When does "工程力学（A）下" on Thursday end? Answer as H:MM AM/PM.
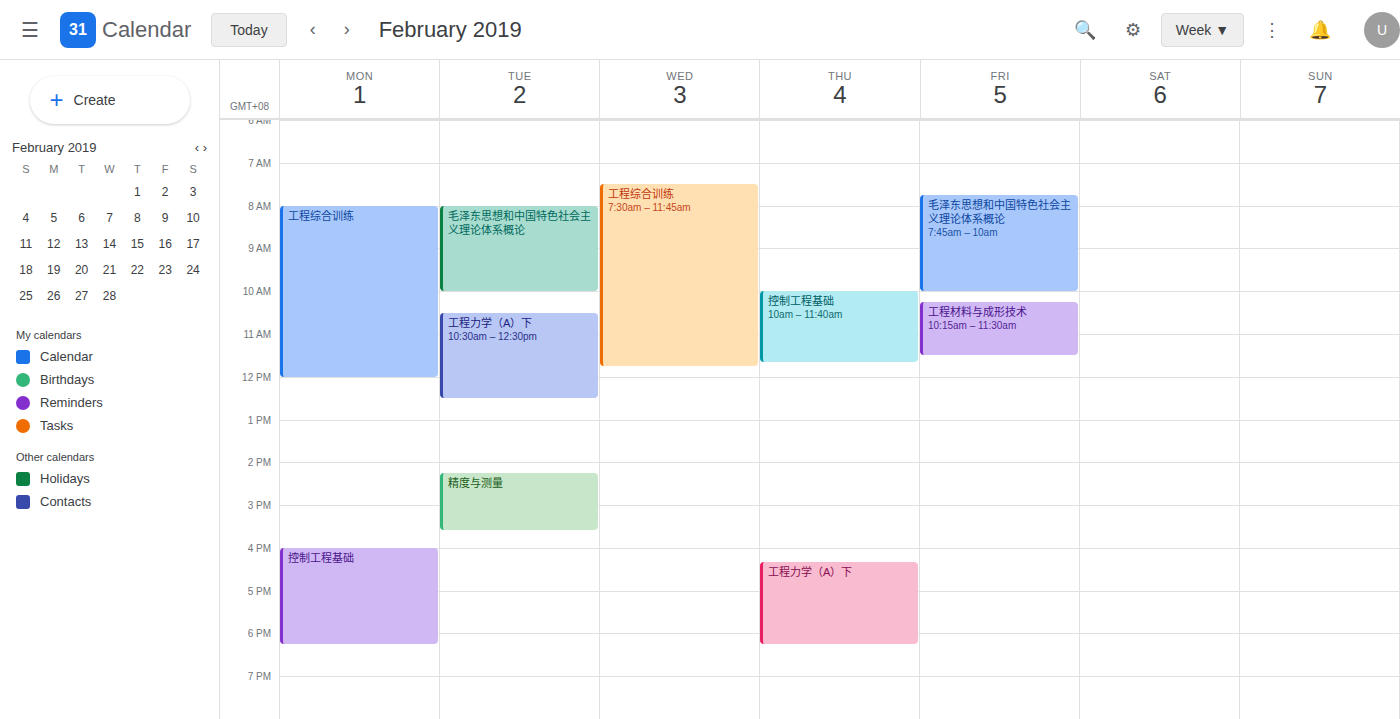
6:15 PM